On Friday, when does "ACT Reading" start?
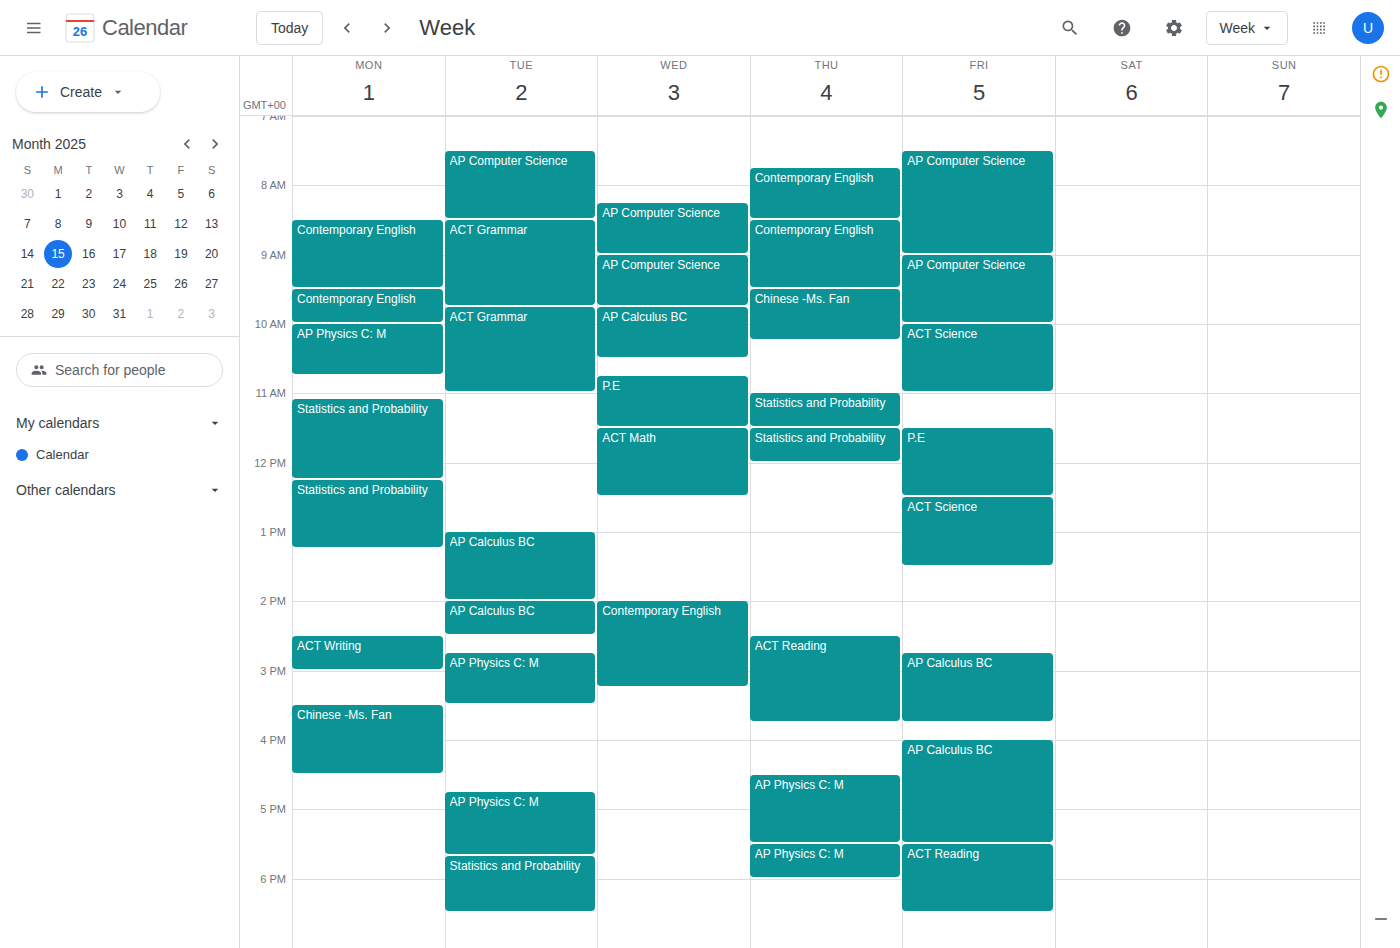
5:30 PM